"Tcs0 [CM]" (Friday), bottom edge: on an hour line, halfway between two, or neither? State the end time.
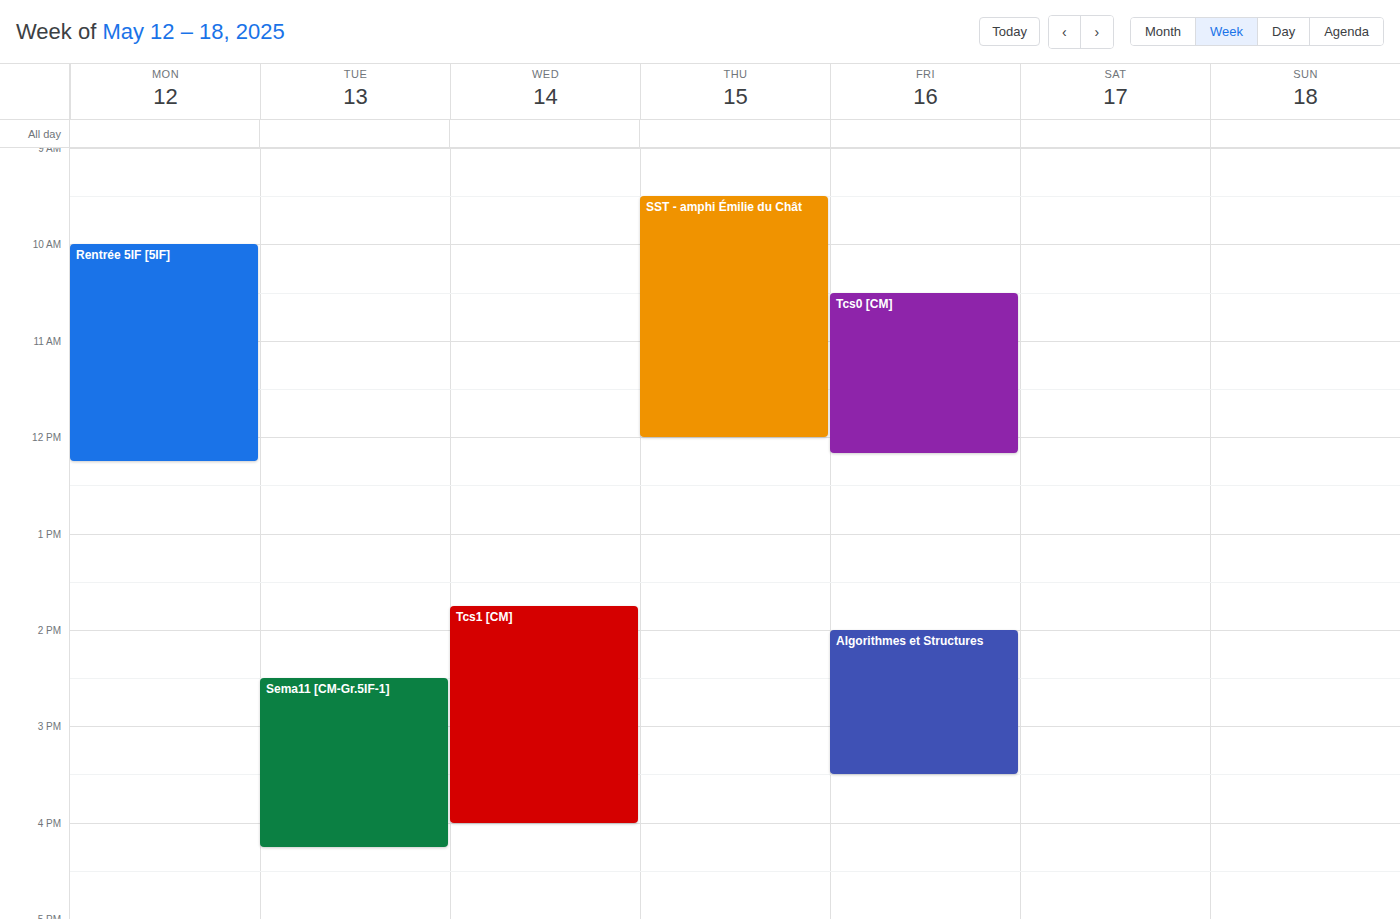
12:10 -- neither: 10 minutes below the 12:00 line and 50 minutes above the 13:00 line.